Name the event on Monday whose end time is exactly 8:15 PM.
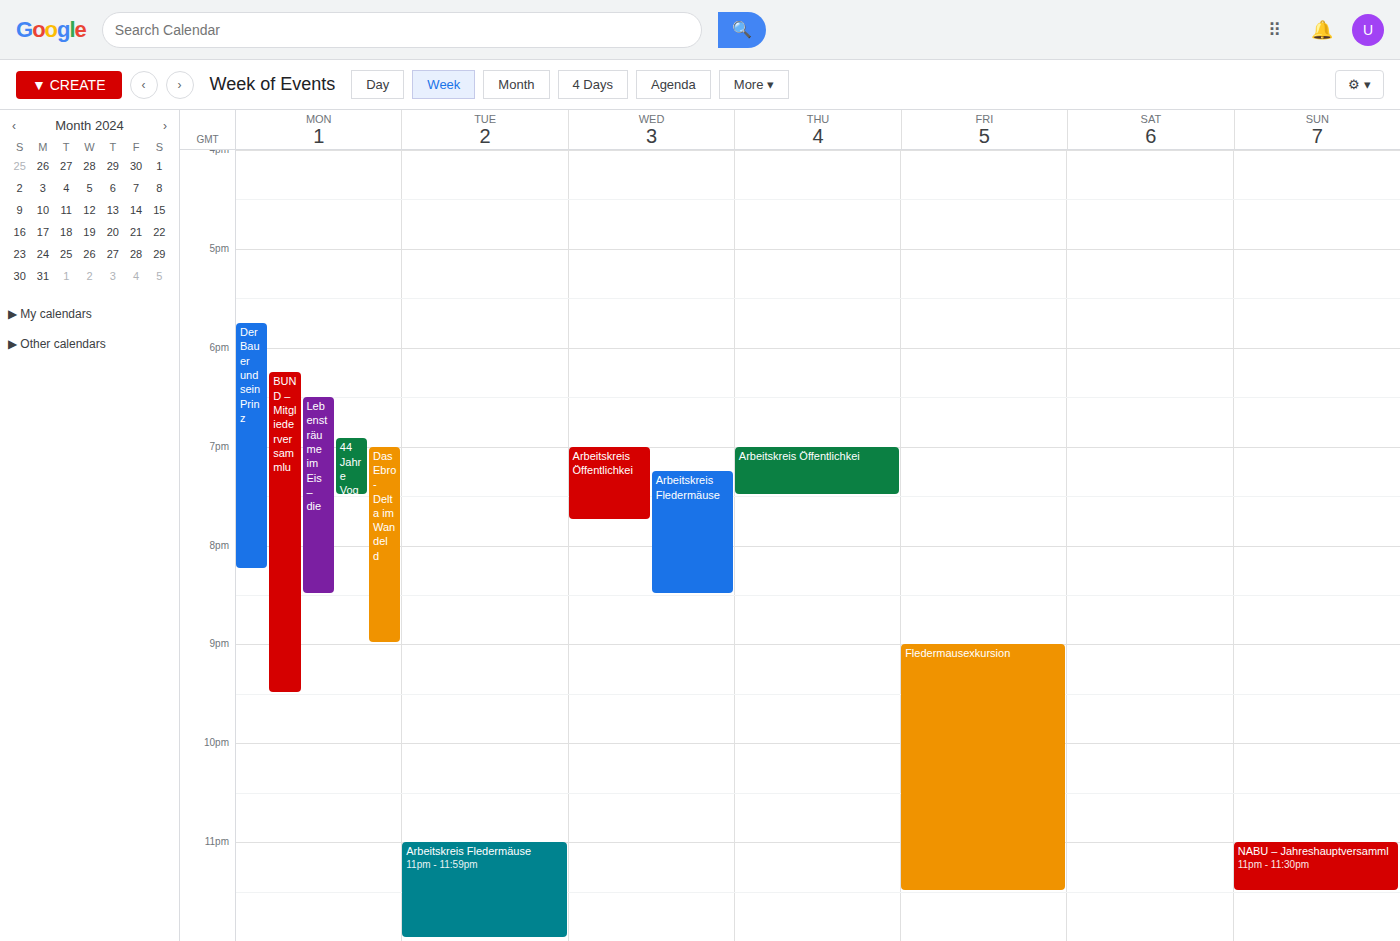
"Der Bauer und sein Prinz"